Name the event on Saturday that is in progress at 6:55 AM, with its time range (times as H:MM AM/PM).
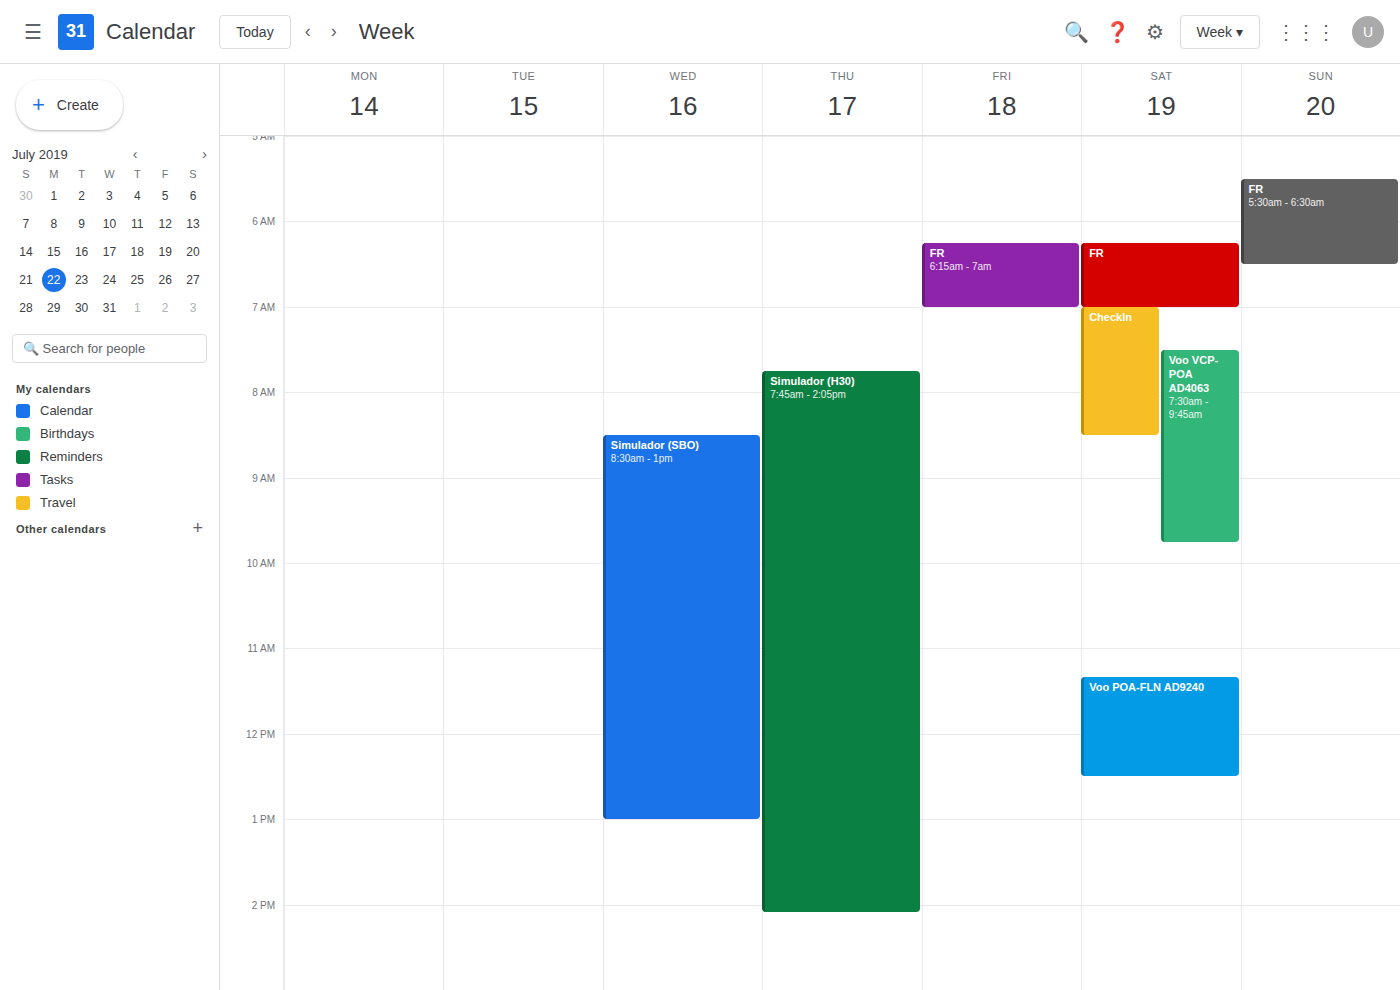
"FR", 6:15 AM to 7:00 AM